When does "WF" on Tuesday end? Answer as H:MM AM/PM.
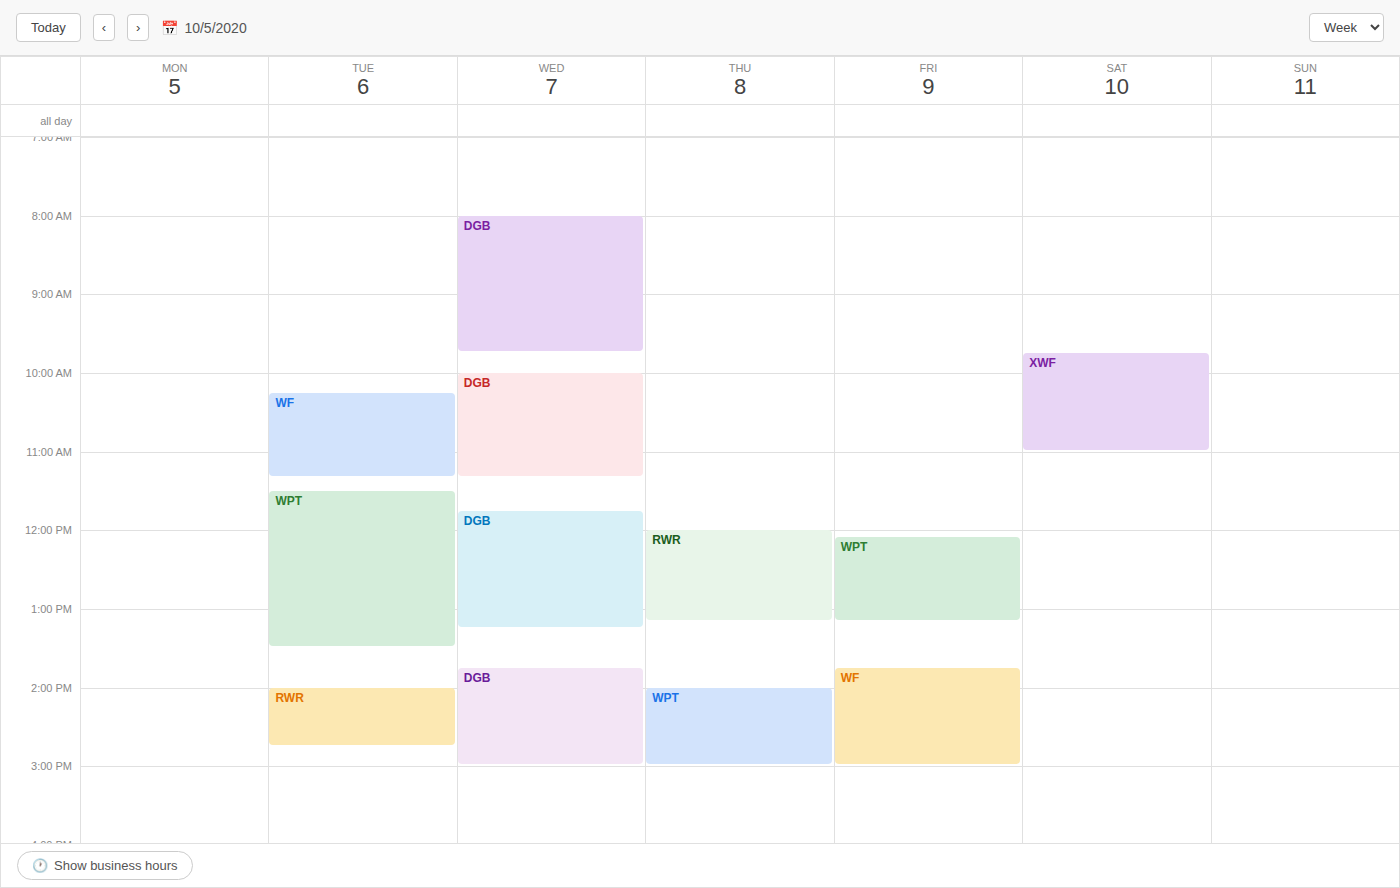
11:20 AM